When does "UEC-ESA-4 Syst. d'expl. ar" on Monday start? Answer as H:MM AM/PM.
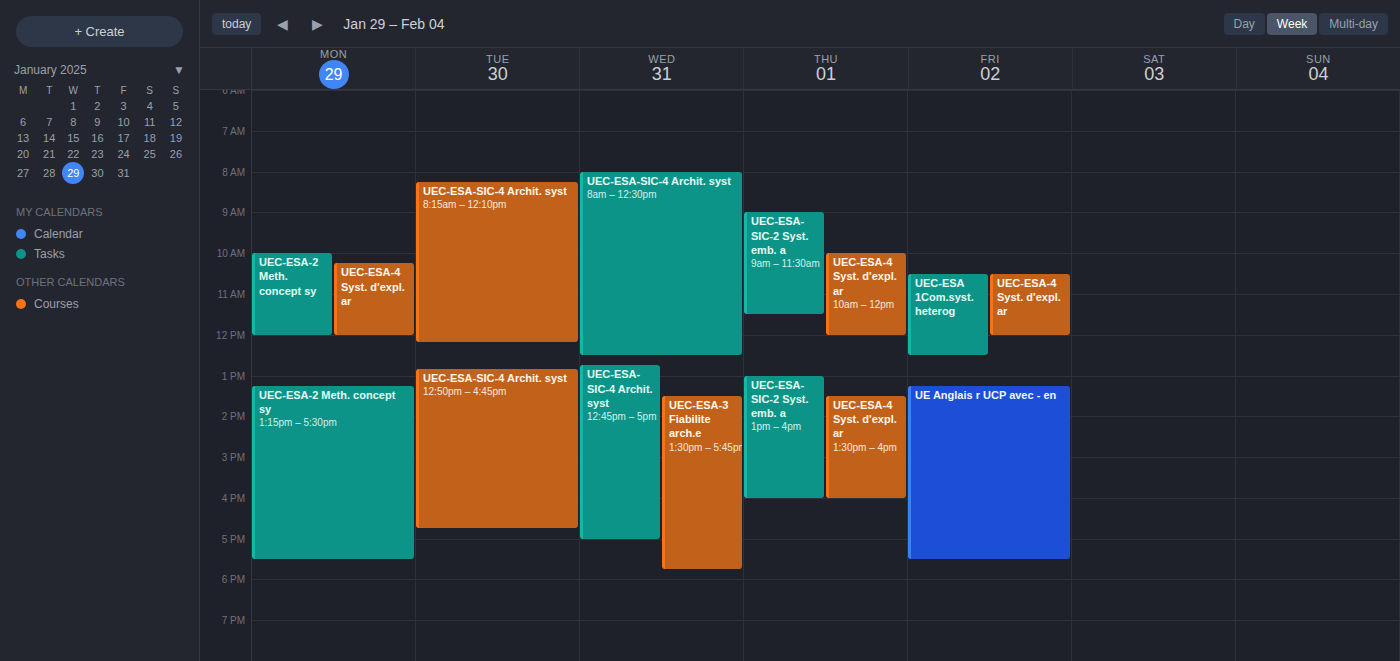
10:15 AM